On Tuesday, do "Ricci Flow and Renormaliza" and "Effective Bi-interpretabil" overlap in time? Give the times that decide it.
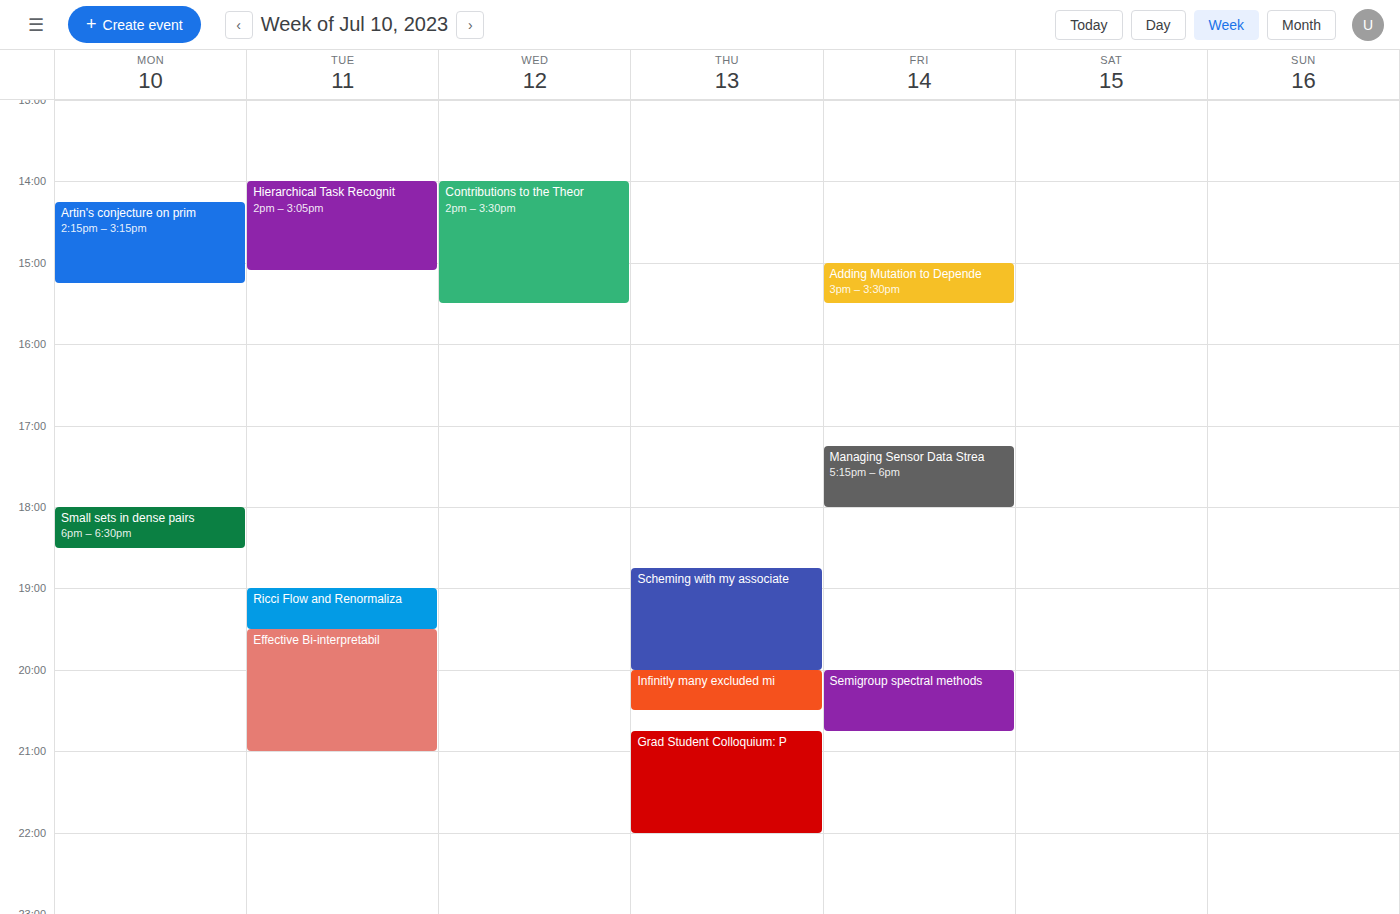
"Ricci Flow and Renormaliza" ends at 19:30, exactly when "Effective Bi-interpretabil" starts -- they touch but do not overlap.